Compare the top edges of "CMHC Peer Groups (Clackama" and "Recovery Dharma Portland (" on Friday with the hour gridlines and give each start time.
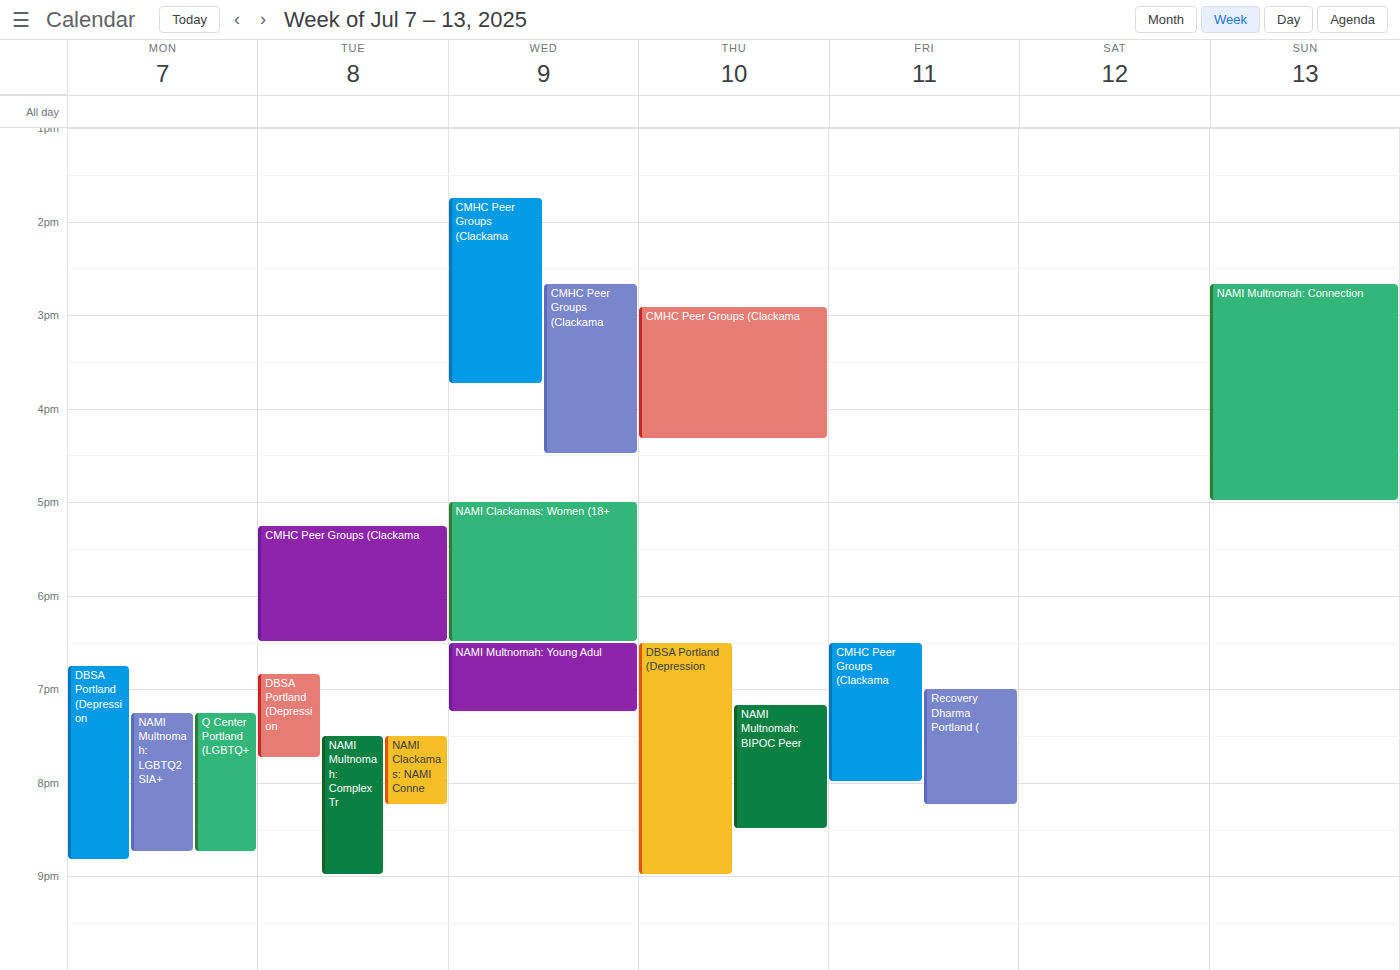
"CMHC Peer Groups (Clackama": 18:30, halfway between the 18:00 and 19:00 lines. "Recovery Dharma Portland (": 19:00, exactly on the 19:00 line.